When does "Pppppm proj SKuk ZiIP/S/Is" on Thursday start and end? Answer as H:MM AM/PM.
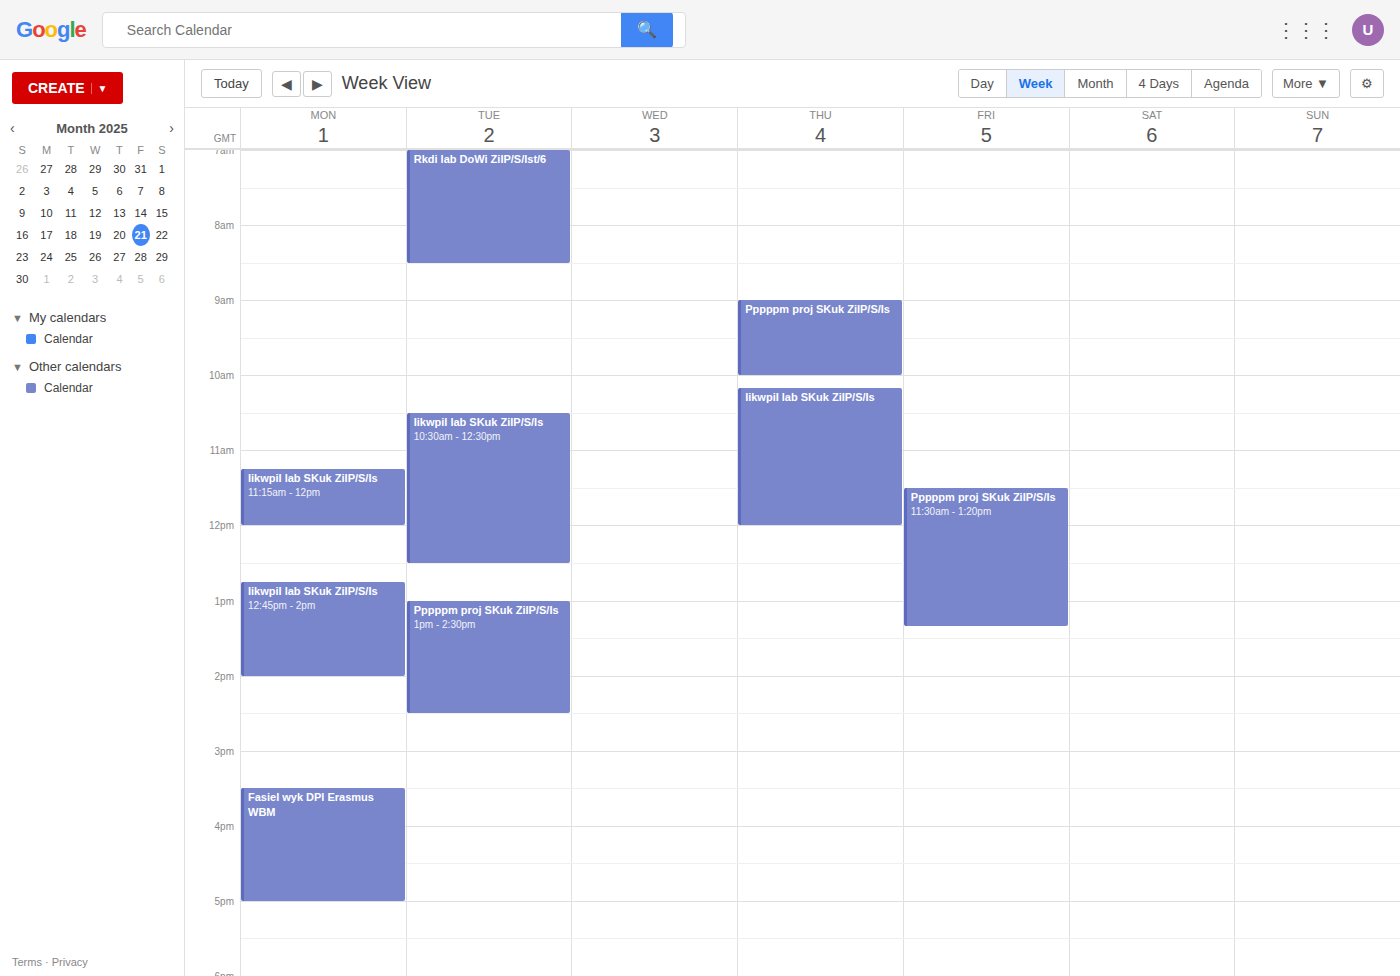
9:00 AM to 10:00 AM